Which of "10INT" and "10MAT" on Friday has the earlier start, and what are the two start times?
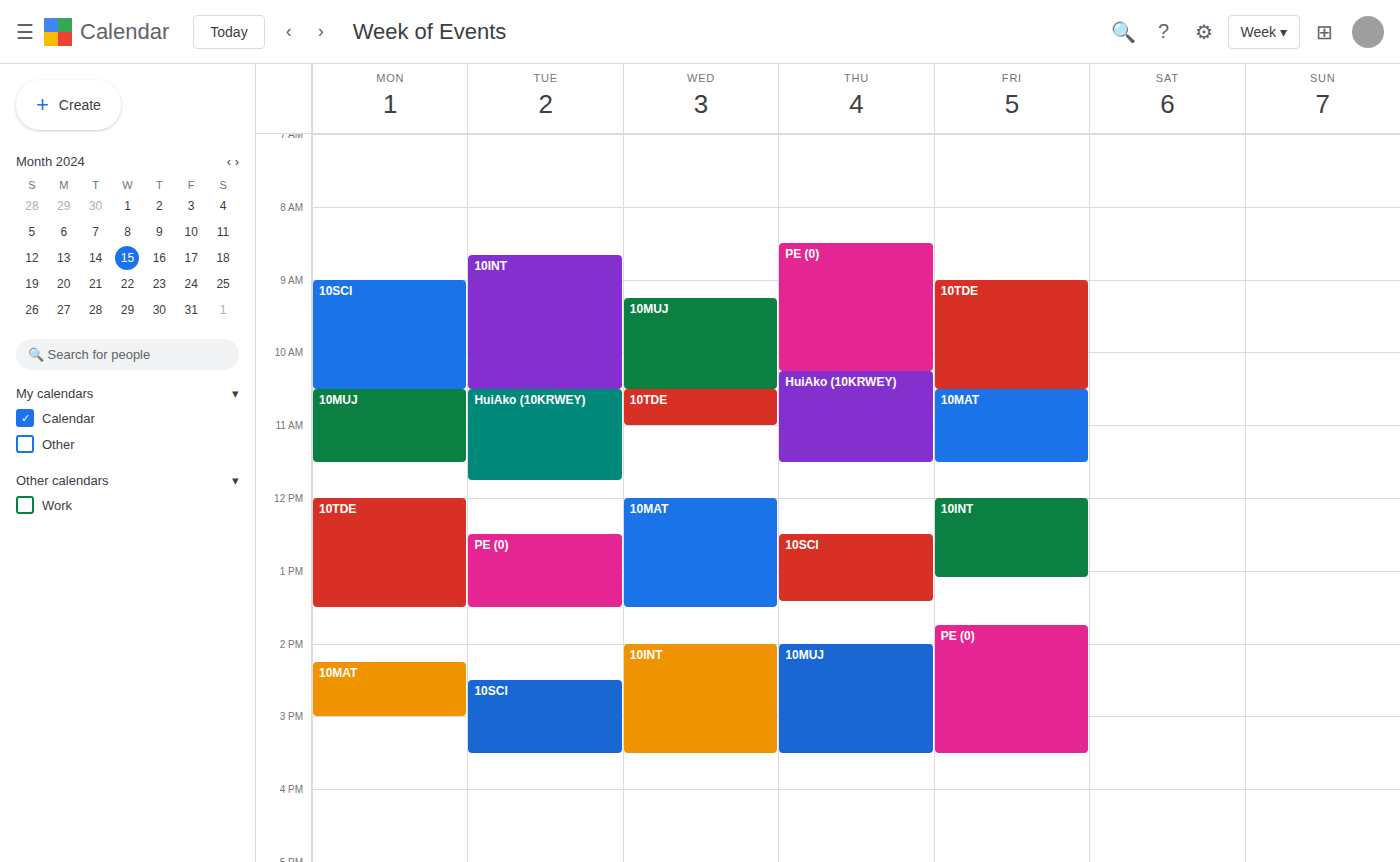
"10MAT" 10:30 AM; "10INT" 12:00 PM.